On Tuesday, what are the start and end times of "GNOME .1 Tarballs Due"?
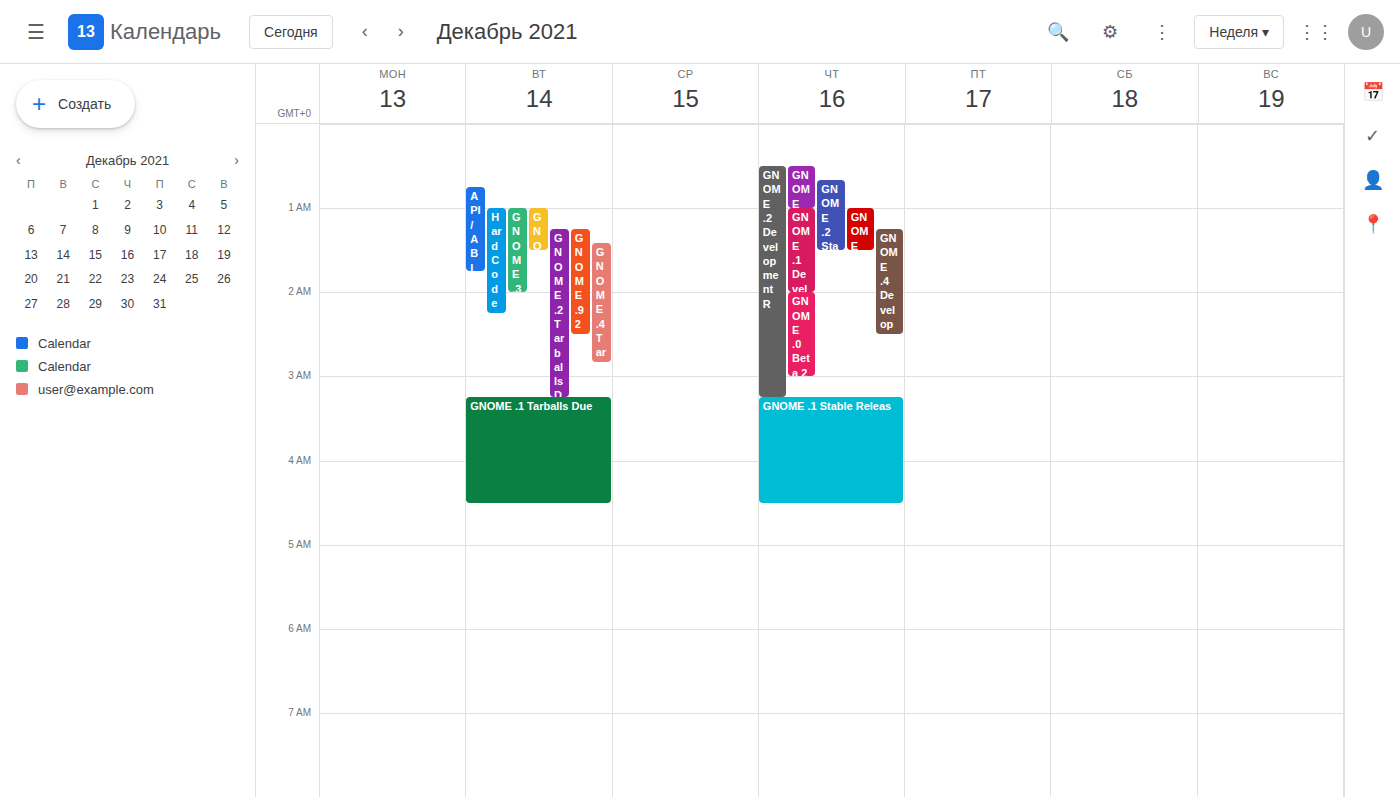
3:15 AM to 4:30 AM